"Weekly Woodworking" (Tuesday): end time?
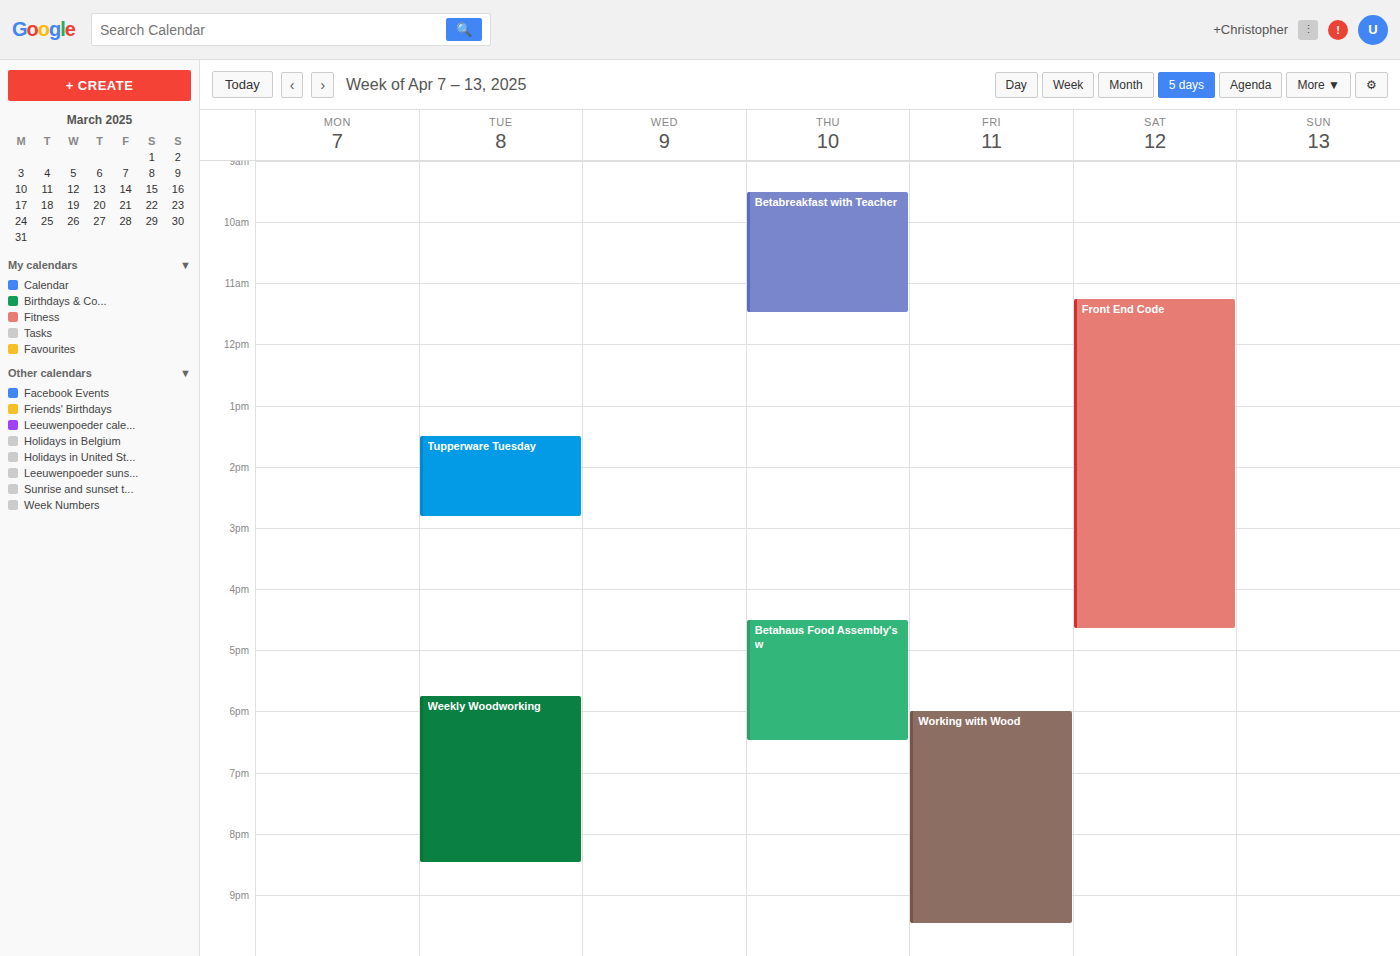
8:30 PM